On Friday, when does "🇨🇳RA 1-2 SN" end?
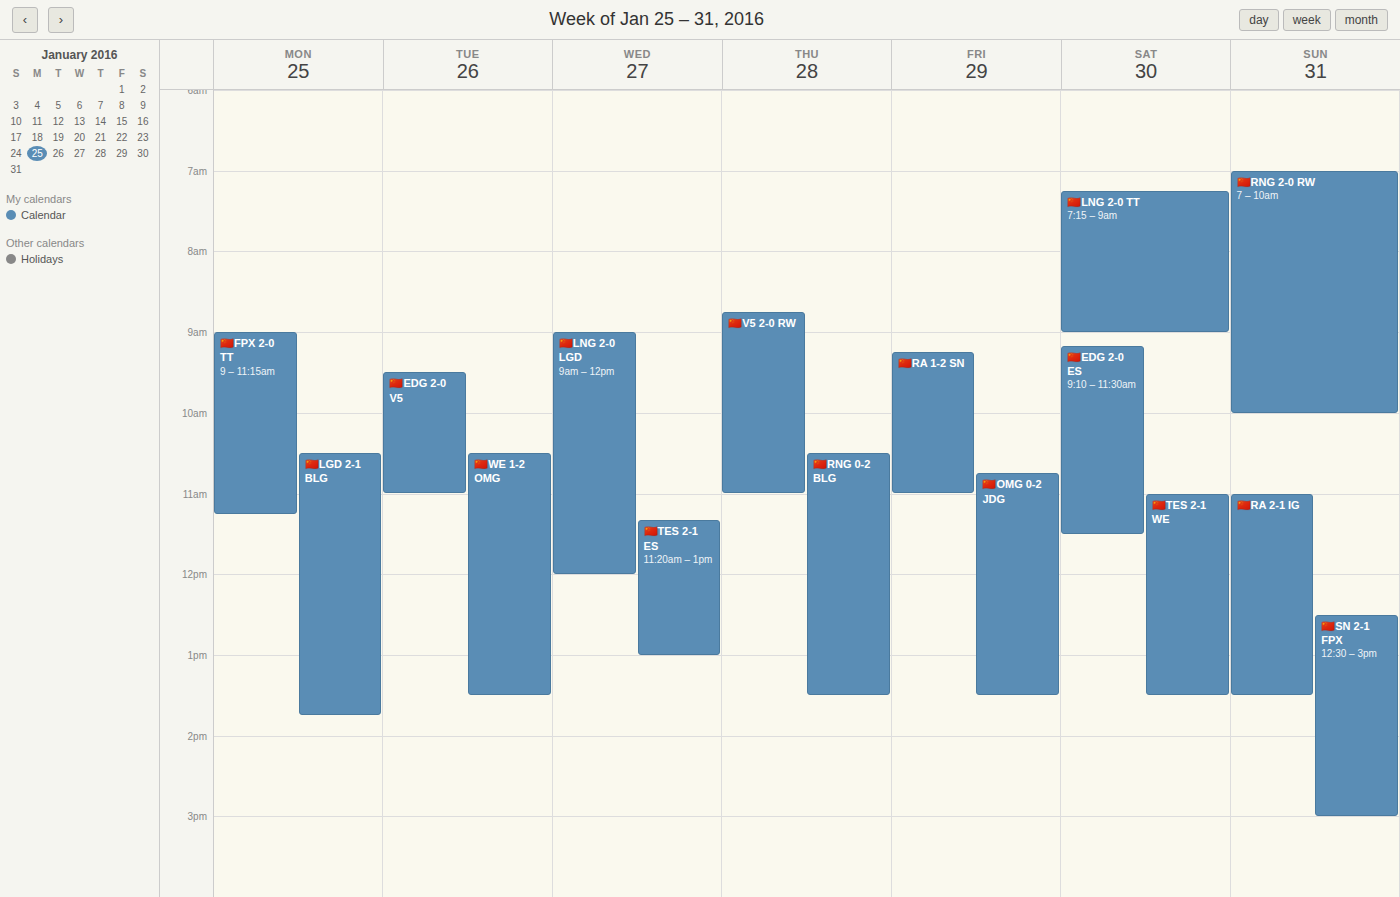
11:00 AM